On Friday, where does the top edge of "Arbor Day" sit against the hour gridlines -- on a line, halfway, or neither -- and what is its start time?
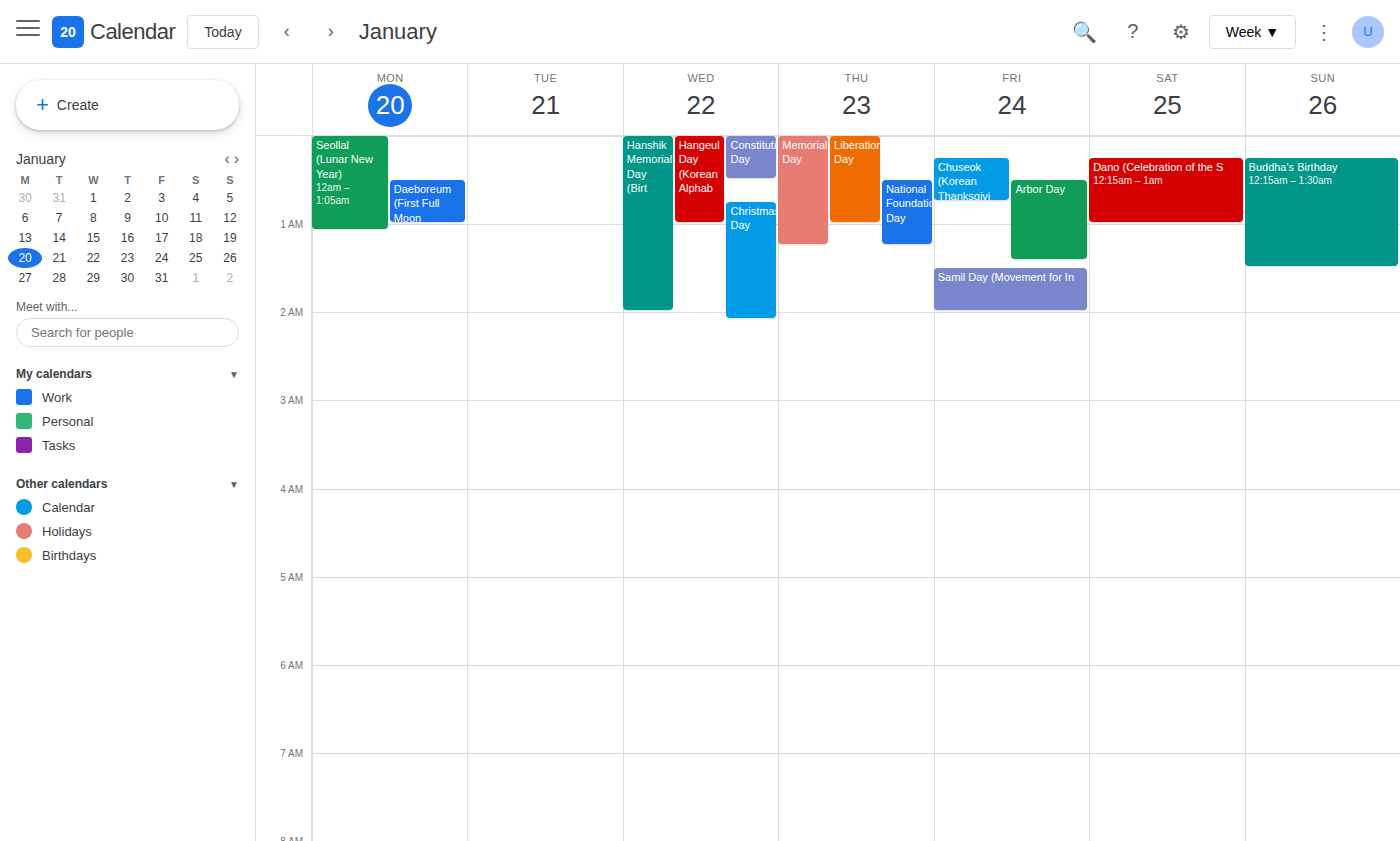
12:30 AM -- halfway between the 12 AM and 1 AM lines.